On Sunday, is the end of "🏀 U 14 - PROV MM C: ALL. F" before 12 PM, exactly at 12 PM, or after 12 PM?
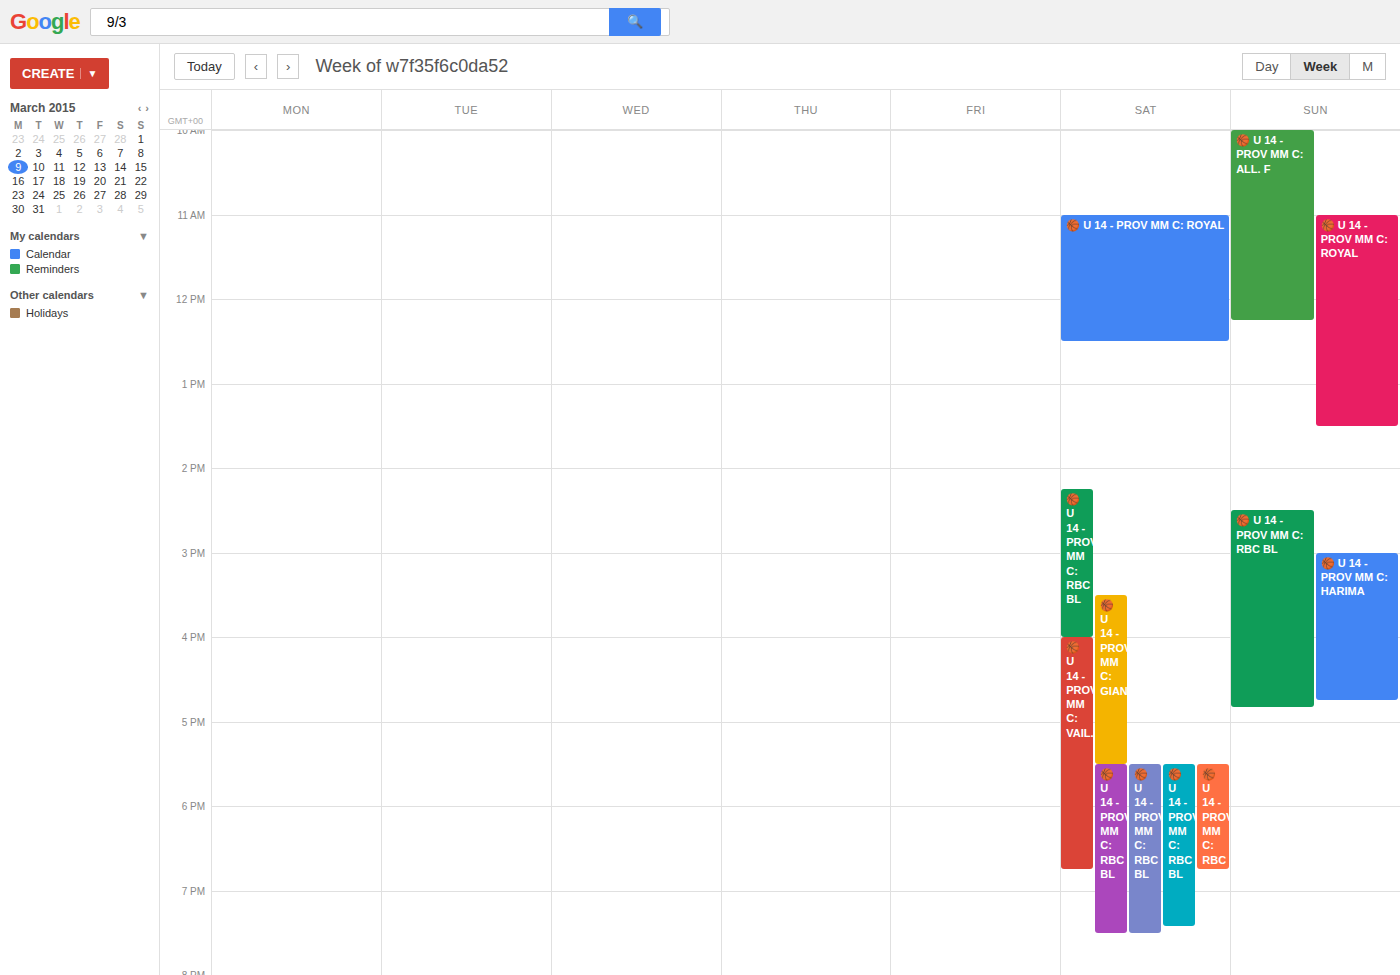
12:15 PM -- after 12 PM, 15 minutes below the 12 PM line.